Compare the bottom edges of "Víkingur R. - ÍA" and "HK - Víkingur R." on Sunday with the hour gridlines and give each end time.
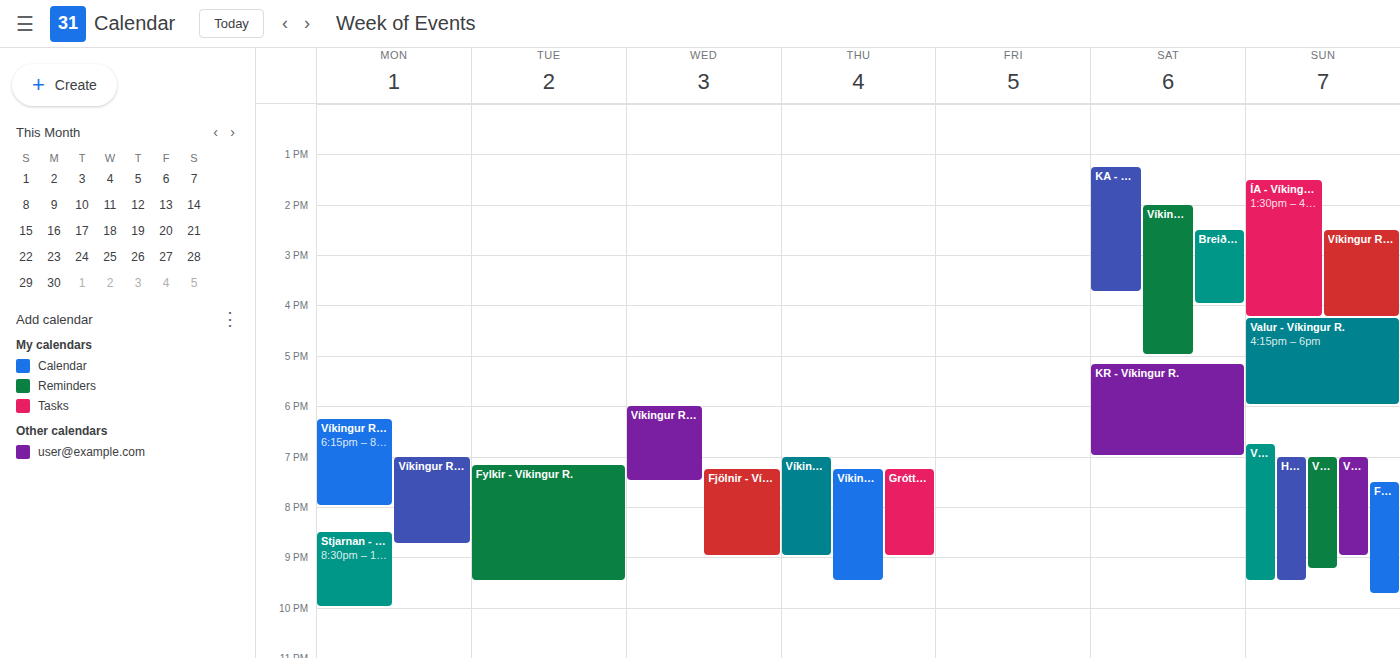
"Víkingur R. - ÍA": 9:00 PM, exactly on the 9 PM line. "HK - Víkingur R.": 9:30 PM, halfway between the 9 PM and 10 PM lines.